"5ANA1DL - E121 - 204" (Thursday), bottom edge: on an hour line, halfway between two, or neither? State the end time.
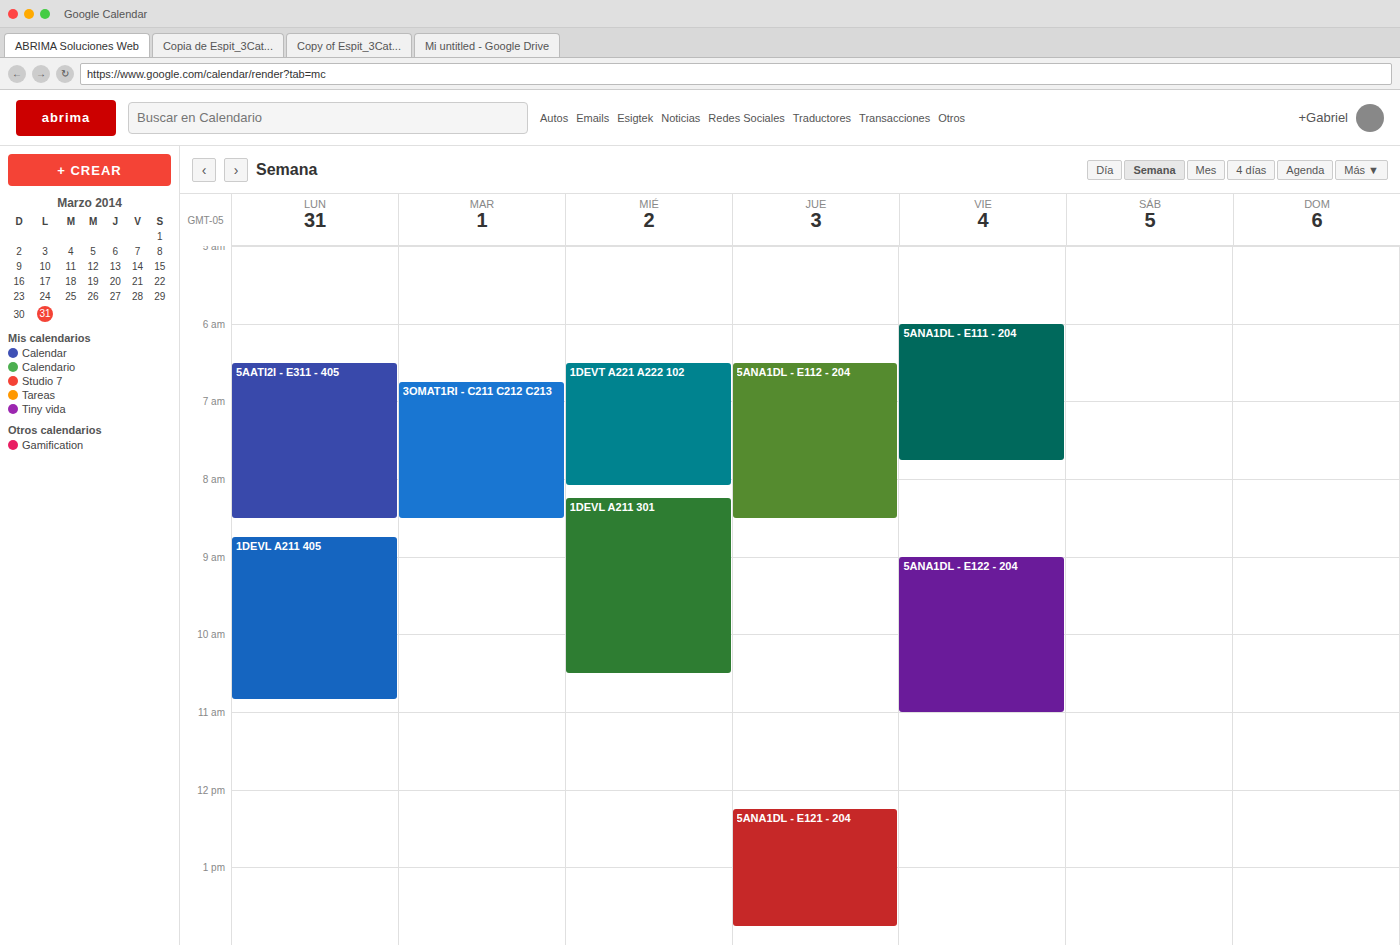
1:45 PM -- neither: three quarters of the way from the 1 PM line to the 2 PM line.